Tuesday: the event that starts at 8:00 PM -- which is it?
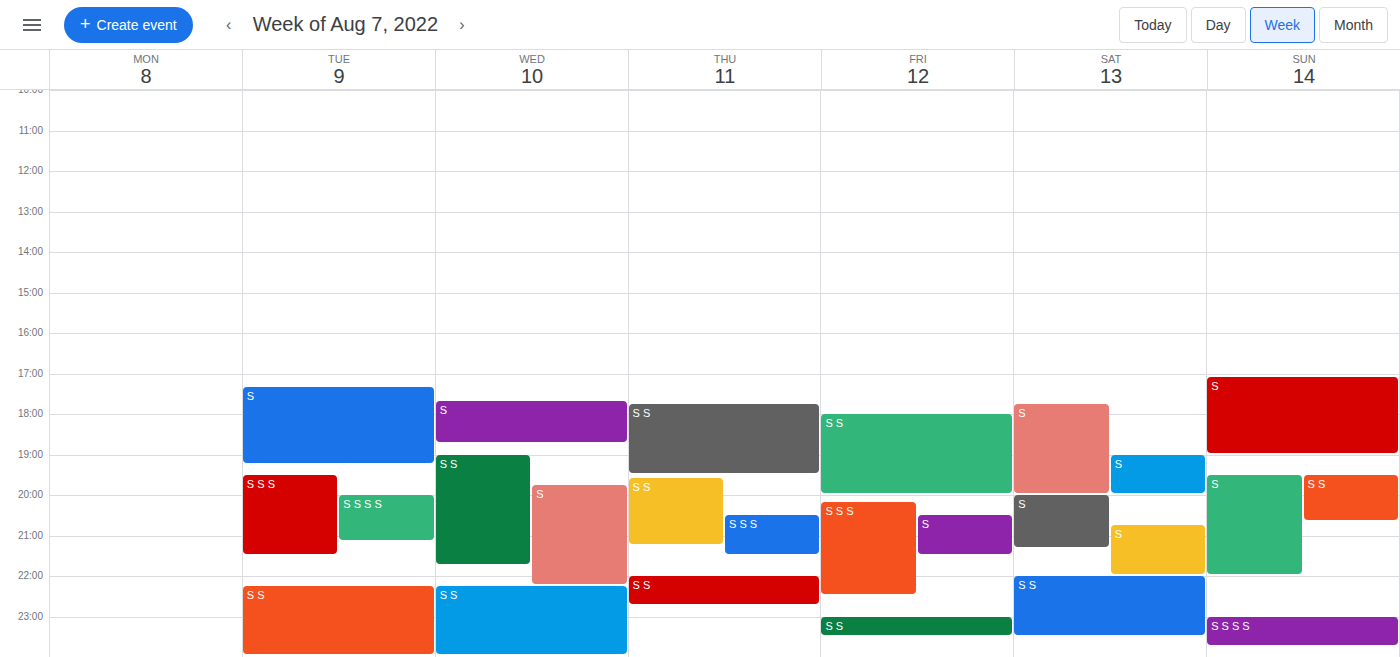
"S S S S"